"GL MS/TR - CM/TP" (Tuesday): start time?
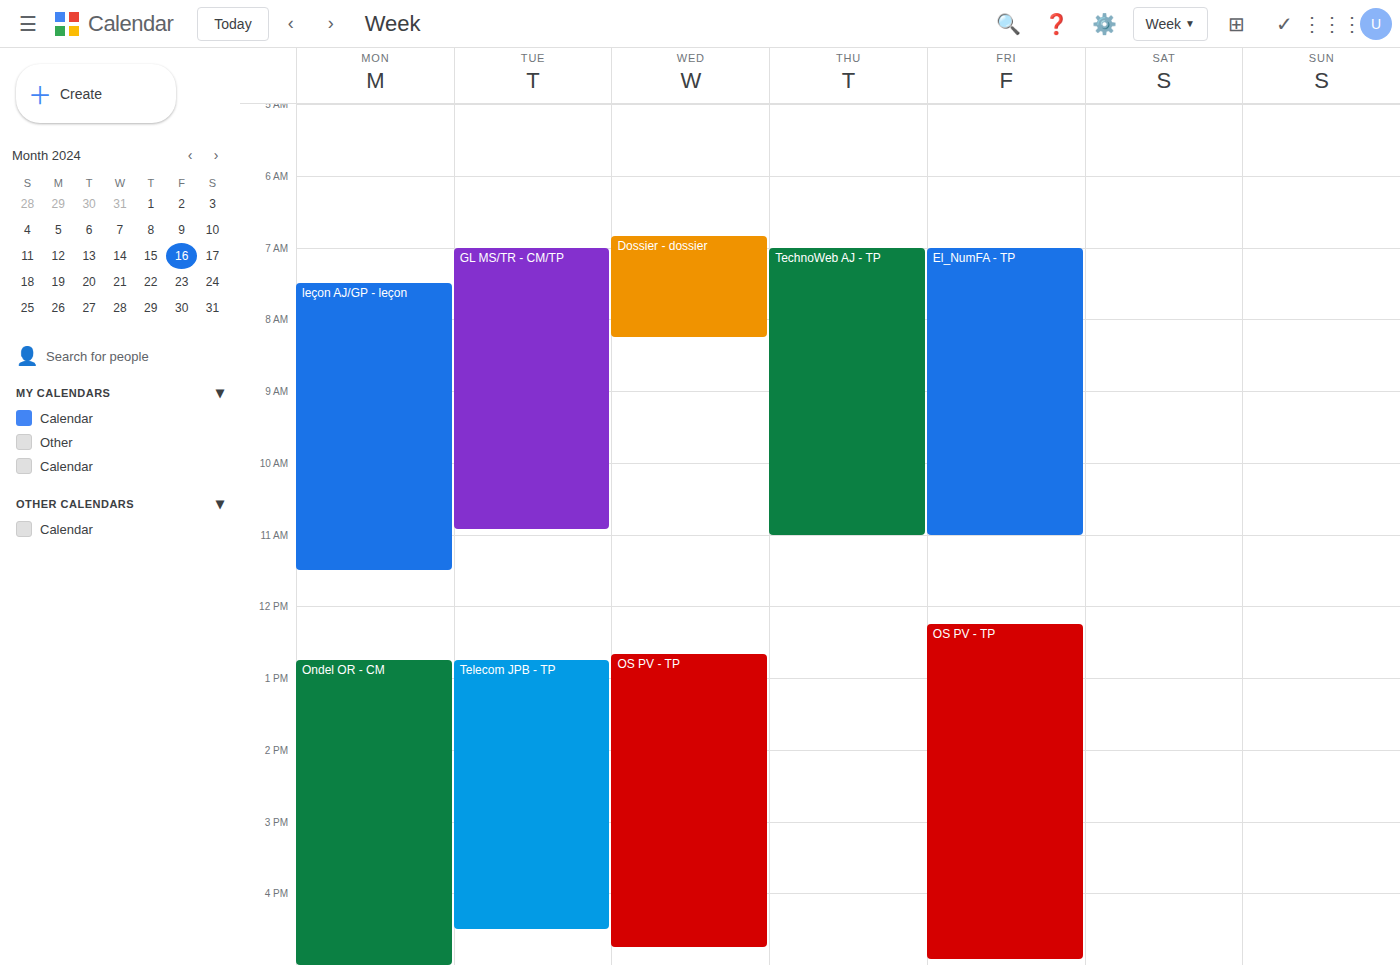
7:00 AM